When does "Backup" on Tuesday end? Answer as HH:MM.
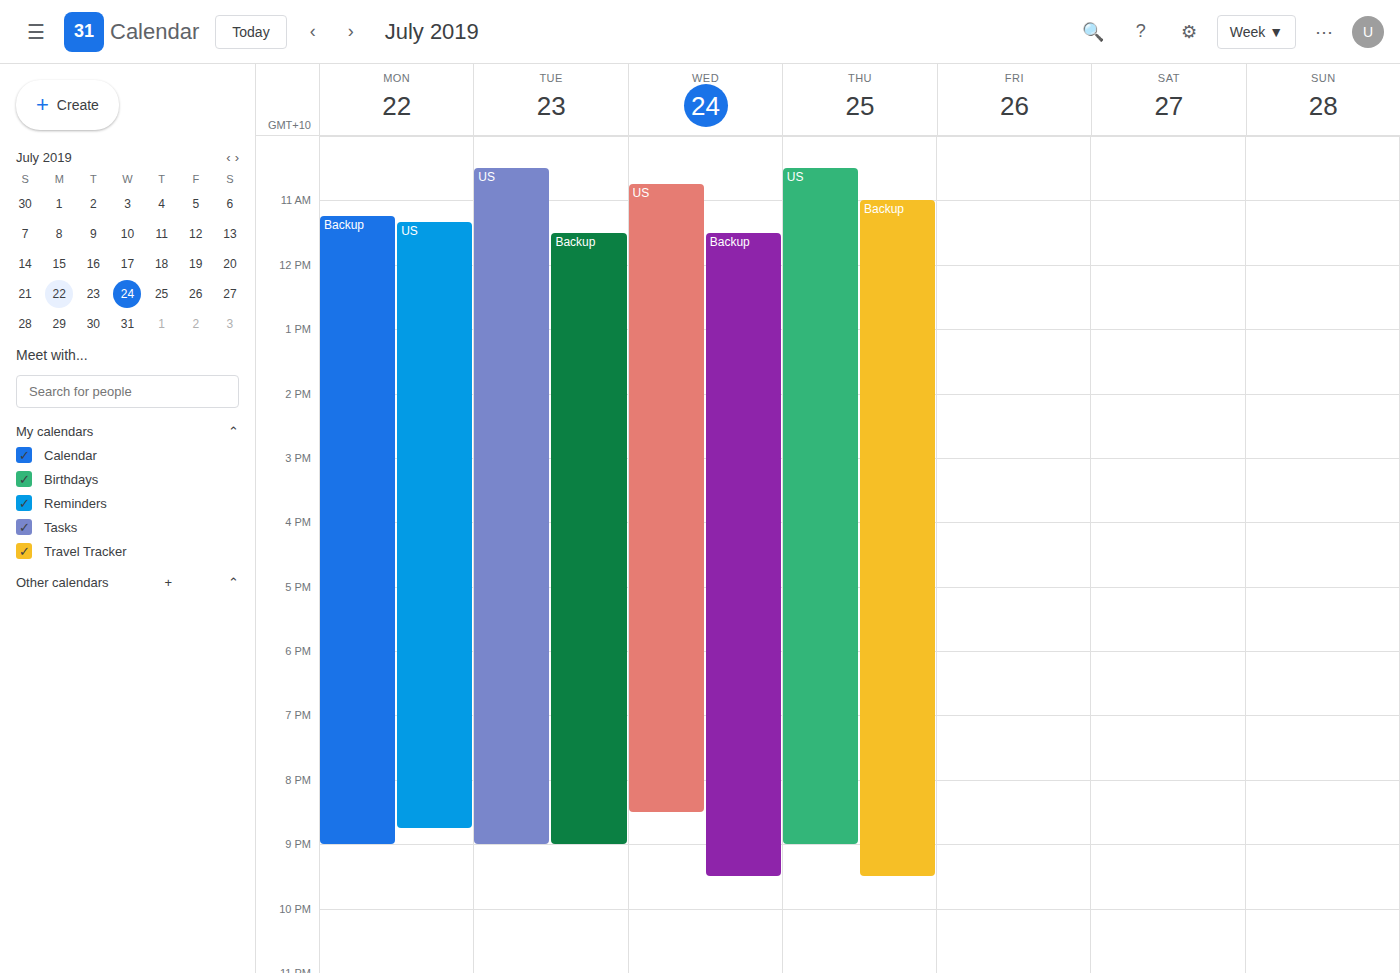
21:00